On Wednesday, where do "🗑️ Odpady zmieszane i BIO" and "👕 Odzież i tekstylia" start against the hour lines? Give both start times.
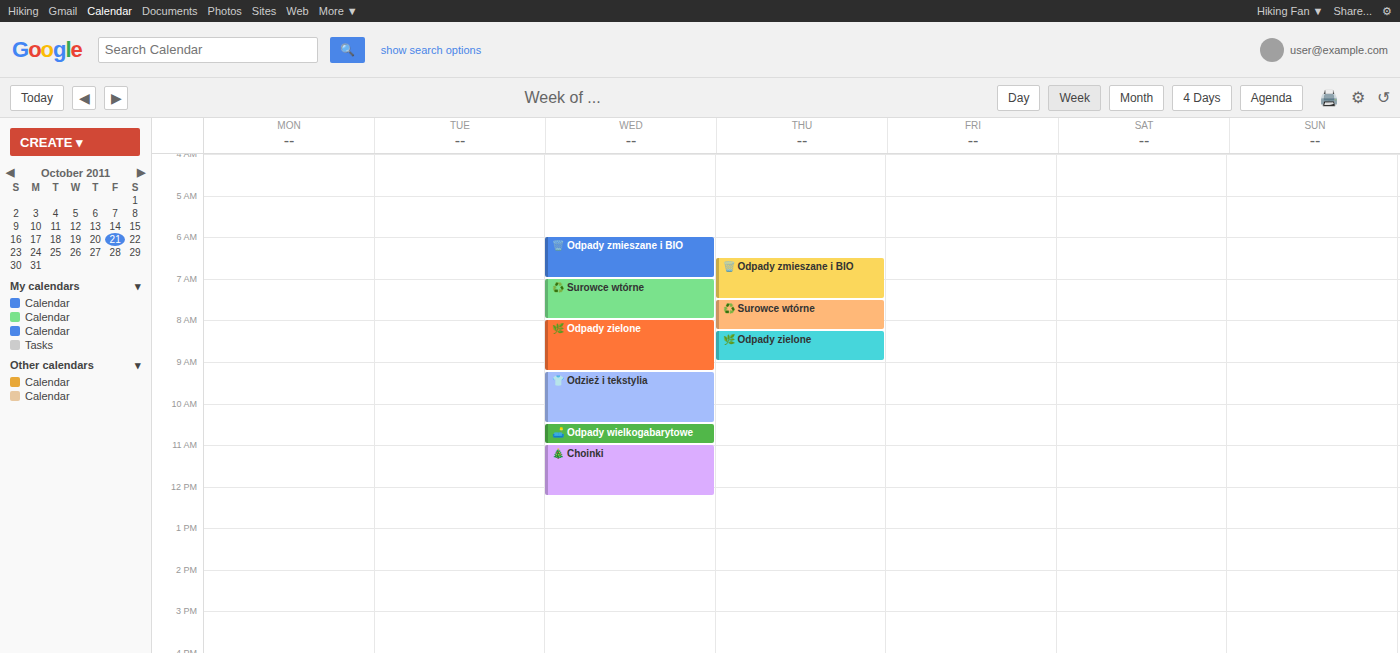
"🗑️ Odpady zmieszane i BIO": 6:00 AM, exactly on the 6 AM line. "👕 Odzież i tekstylia": 9:15 AM, neither: a quarter of the way from the 9 AM line to the 10 AM line.